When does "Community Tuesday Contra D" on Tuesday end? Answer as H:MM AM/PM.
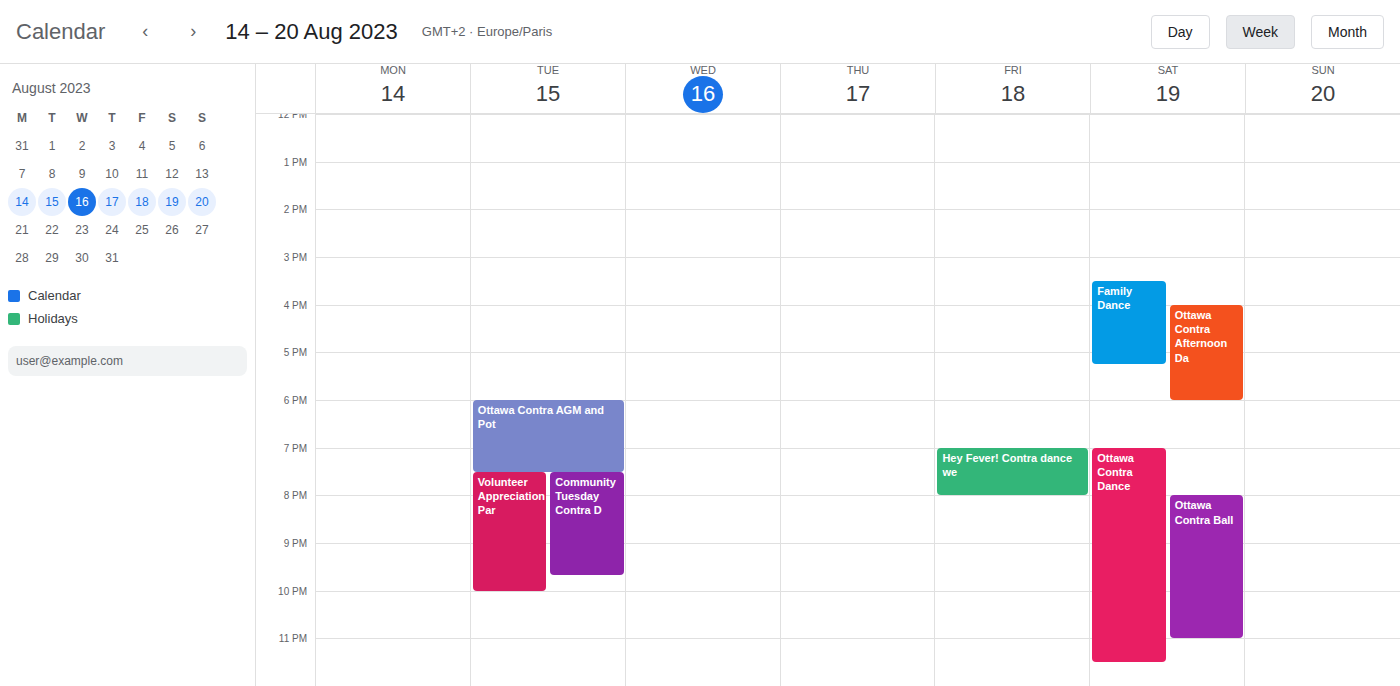
9:40 PM